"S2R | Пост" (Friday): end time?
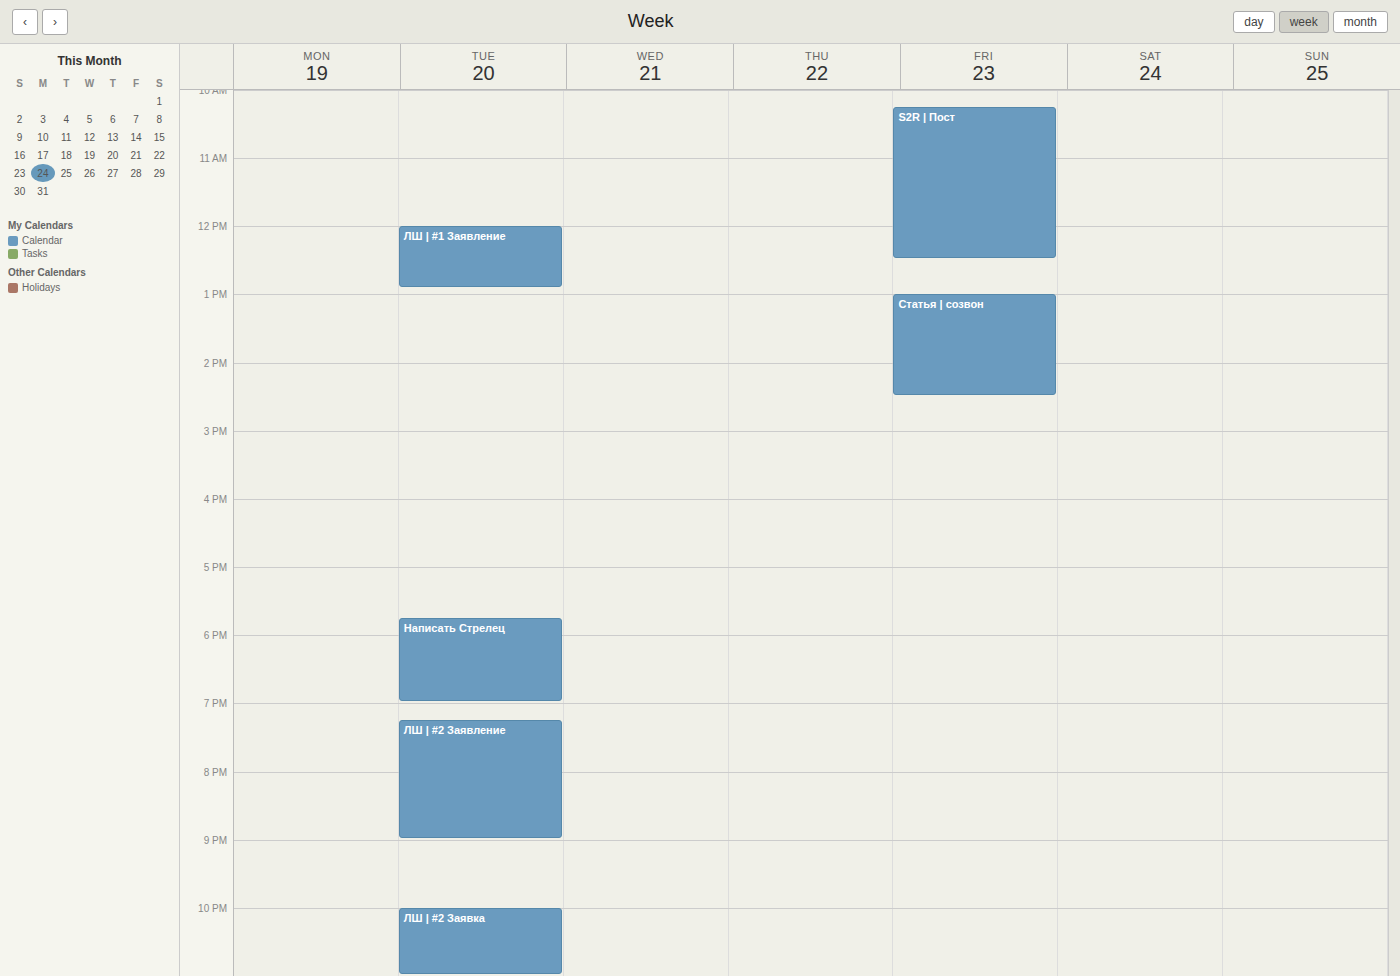
12:30 PM